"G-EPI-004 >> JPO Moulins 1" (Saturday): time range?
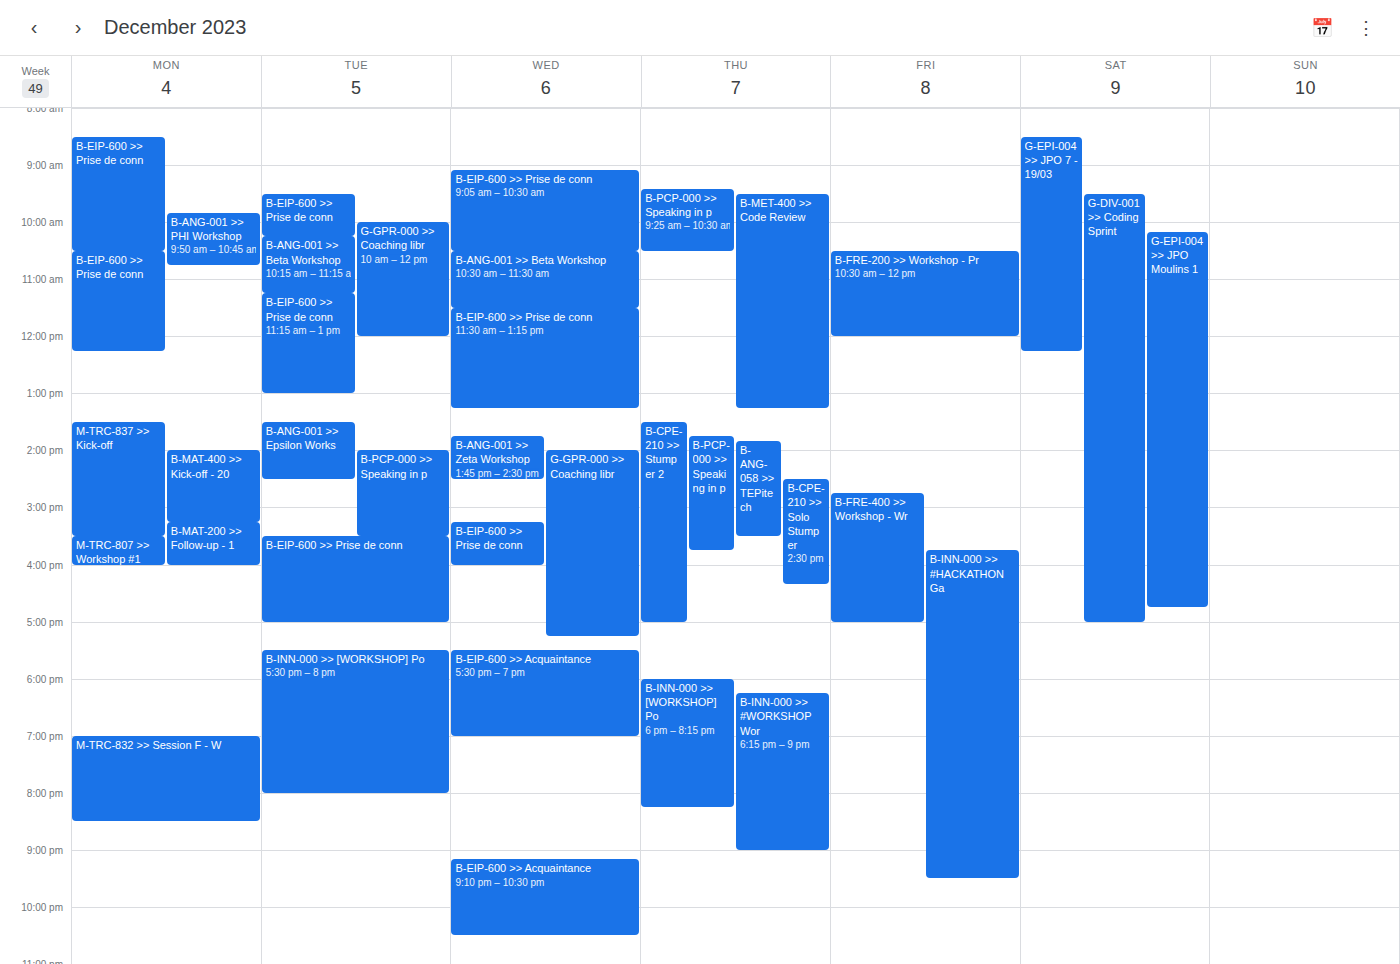
10:10 AM to 4:45 PM